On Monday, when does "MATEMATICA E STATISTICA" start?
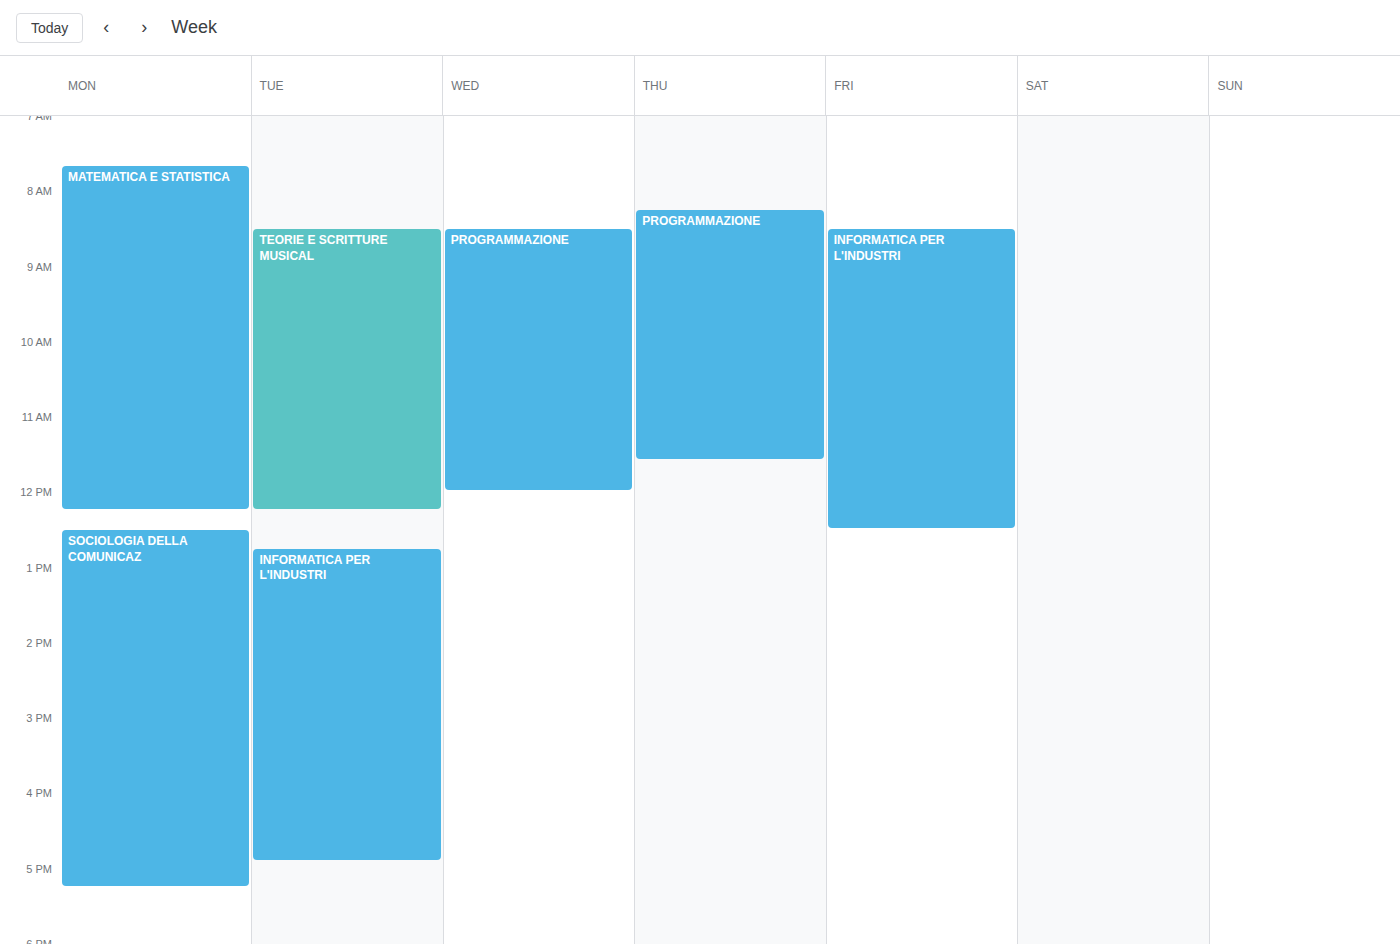
07:40